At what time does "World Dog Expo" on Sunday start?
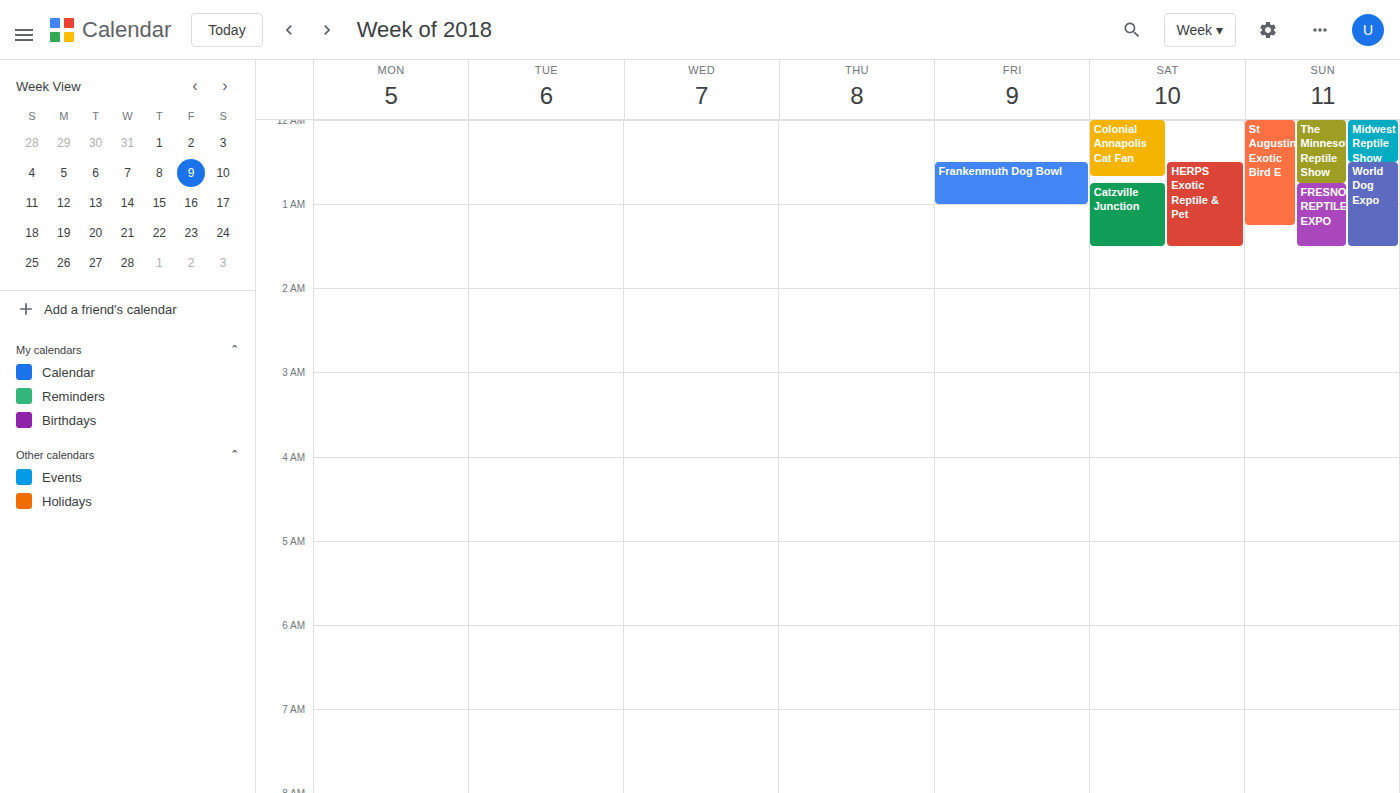
12:30 AM